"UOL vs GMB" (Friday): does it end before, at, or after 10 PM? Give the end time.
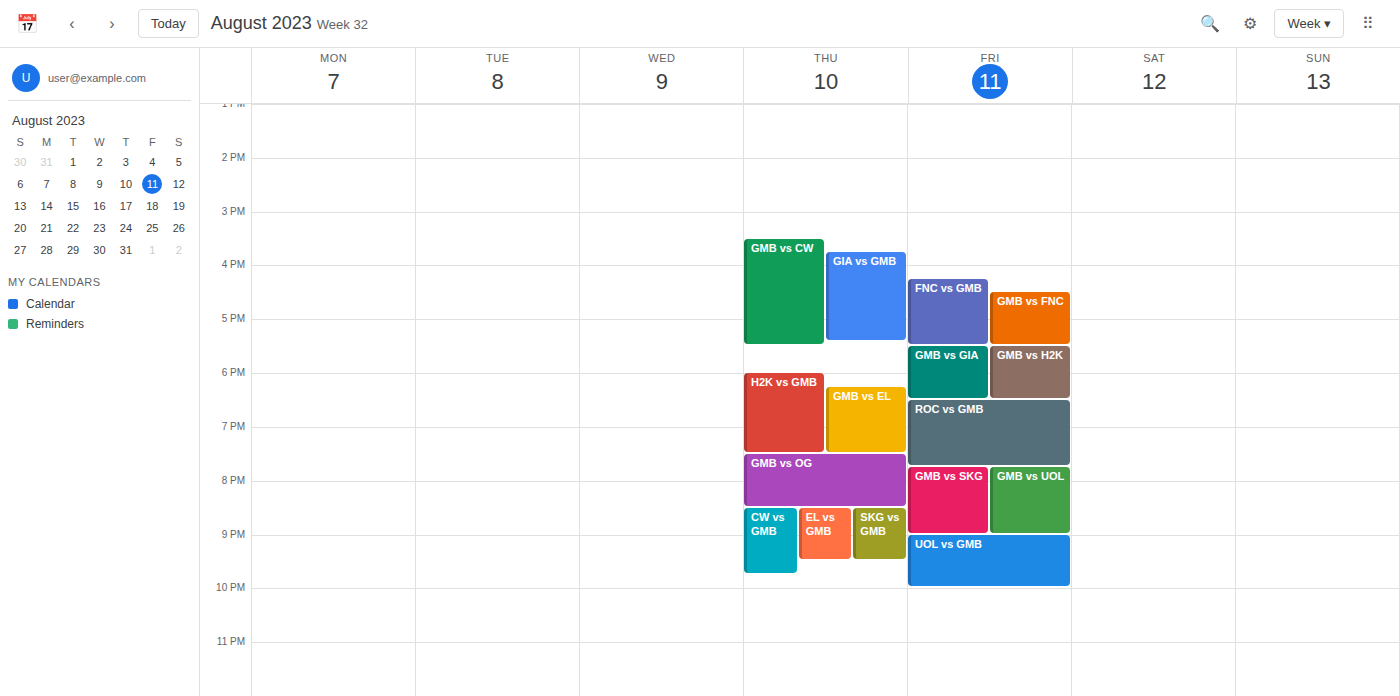
10:00 PM -- exactly at 10 PM, on the 10 PM line.